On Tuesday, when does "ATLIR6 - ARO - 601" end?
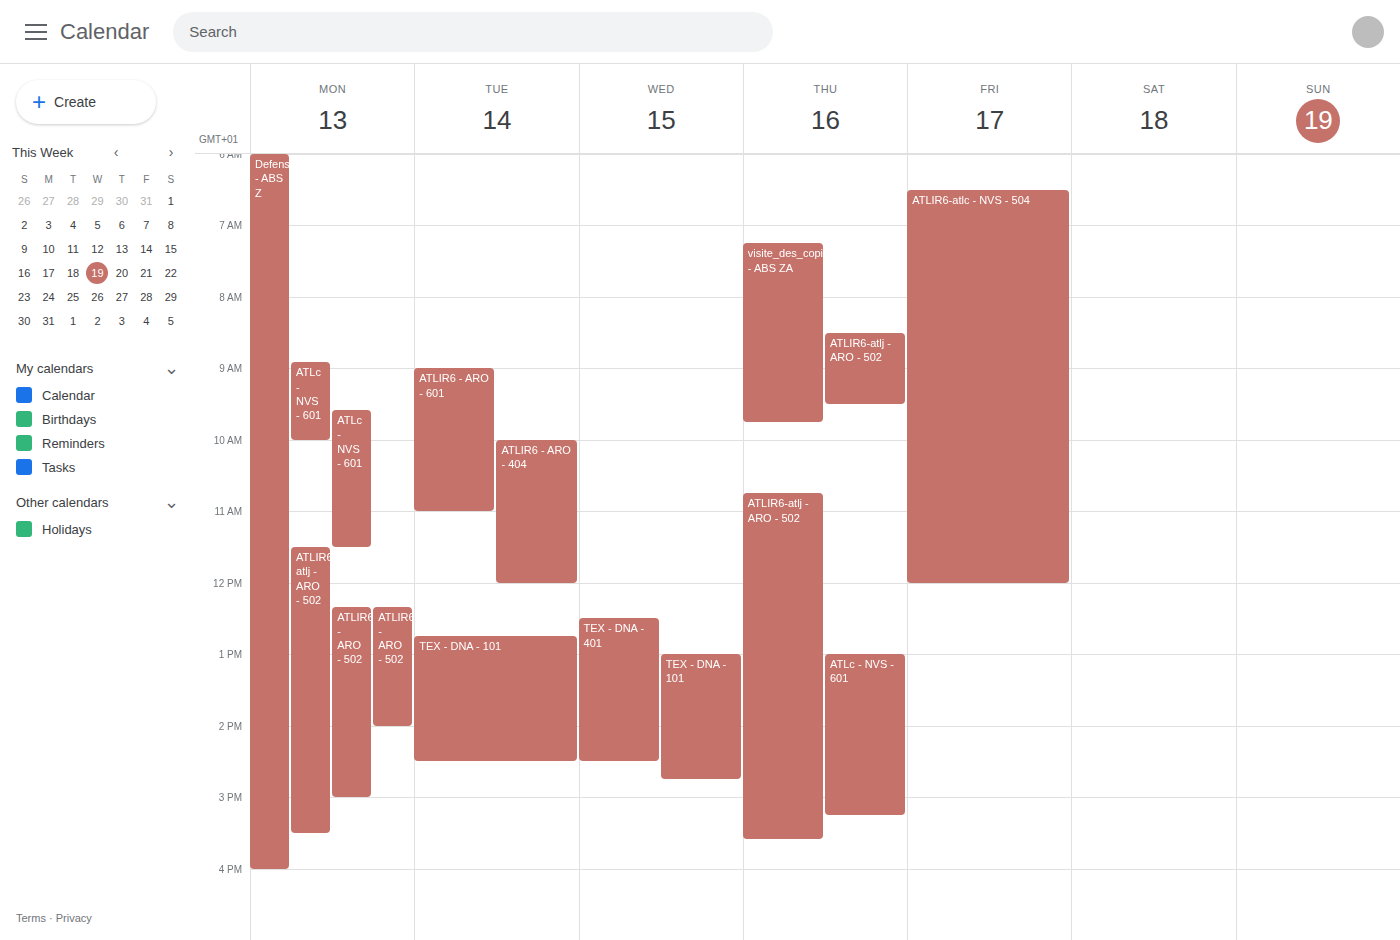
11:00